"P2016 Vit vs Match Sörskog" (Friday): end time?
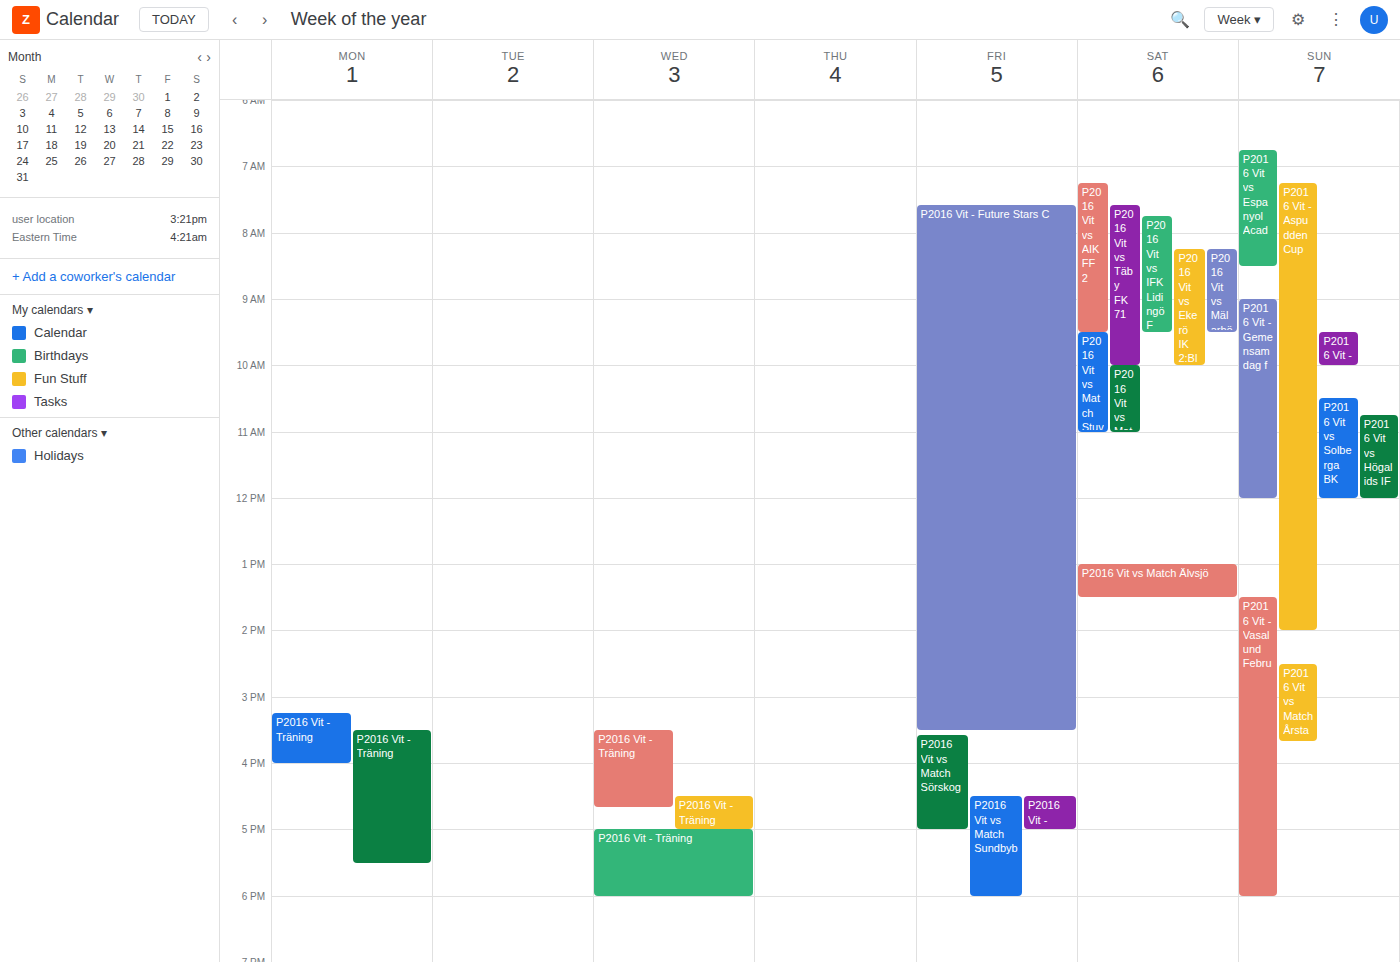
5:00 PM